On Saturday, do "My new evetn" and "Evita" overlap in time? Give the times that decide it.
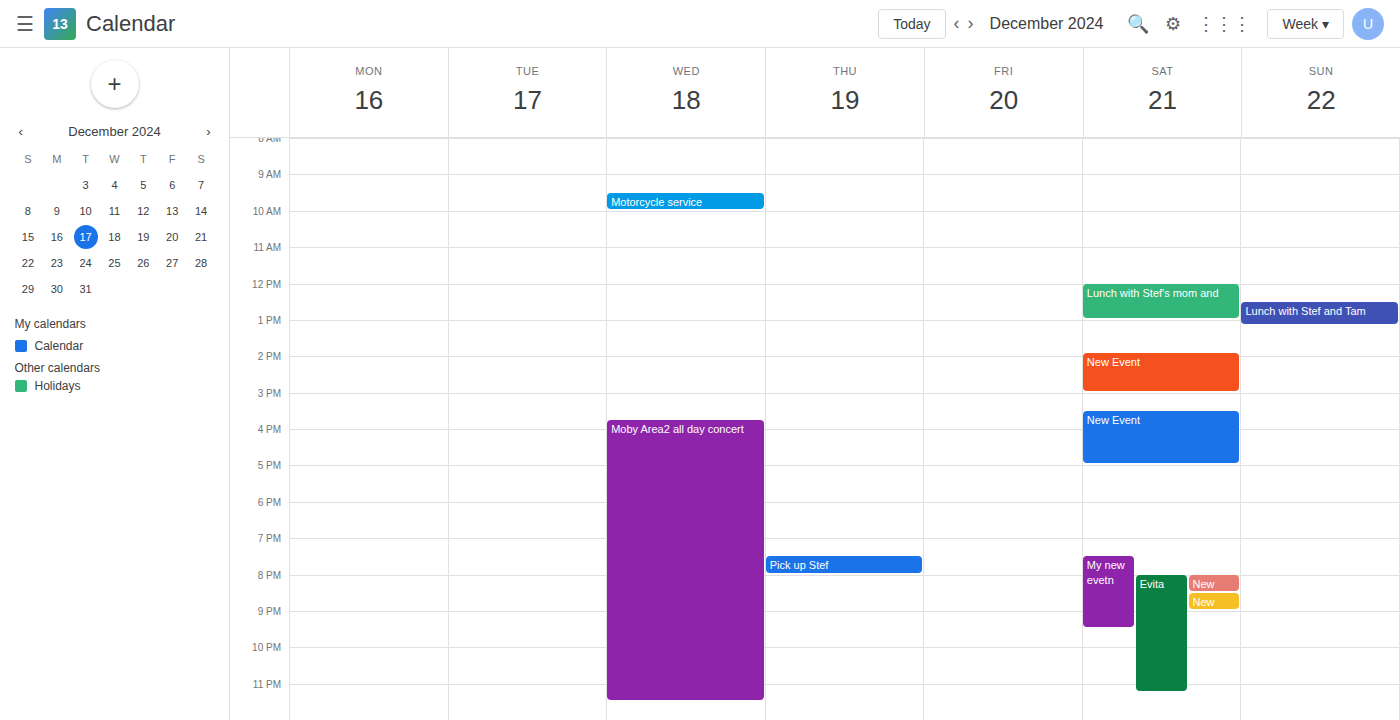
"Evita" starts at 20:00, before "My new evetn" ends at 21:30 -- they overlap.